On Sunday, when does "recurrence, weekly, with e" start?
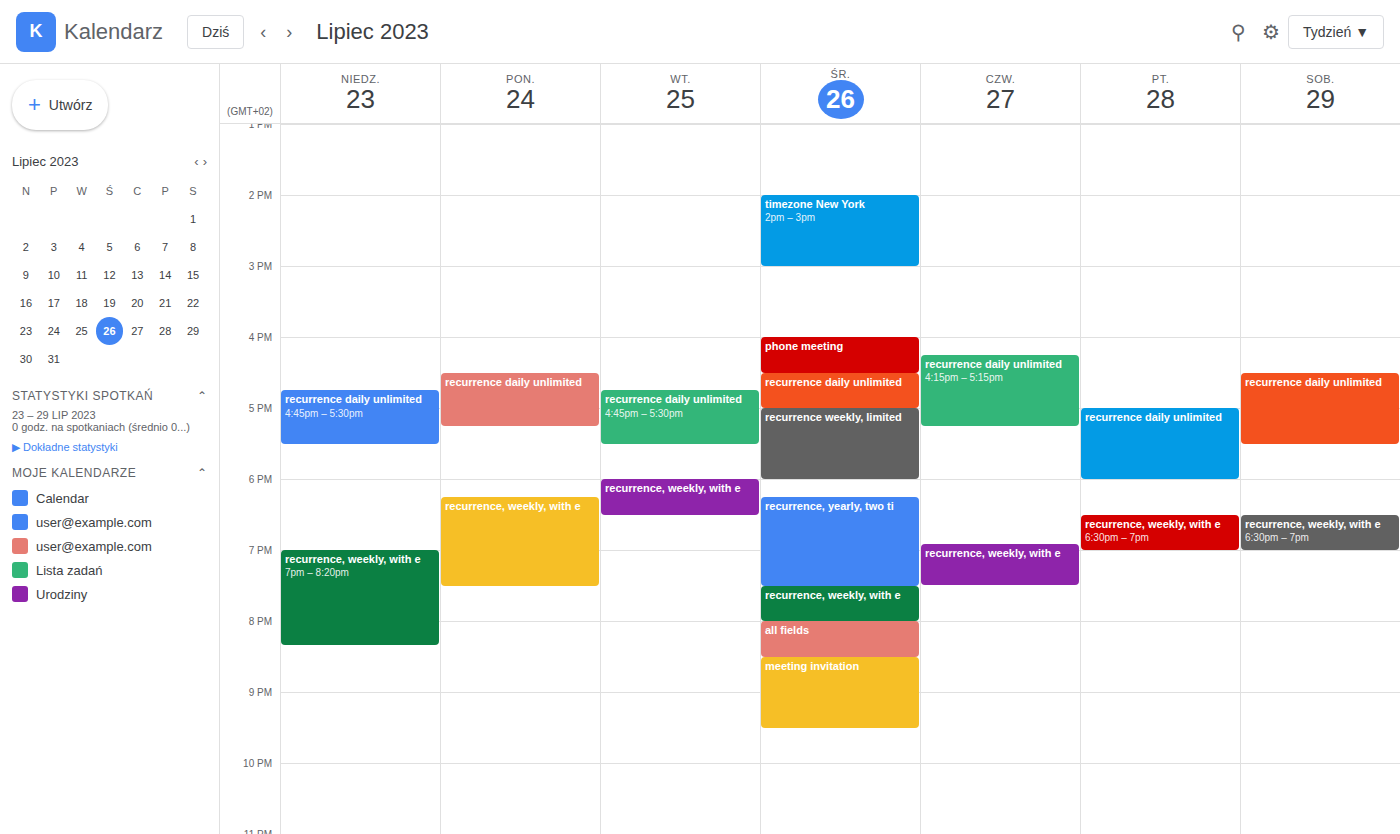
7:00 PM